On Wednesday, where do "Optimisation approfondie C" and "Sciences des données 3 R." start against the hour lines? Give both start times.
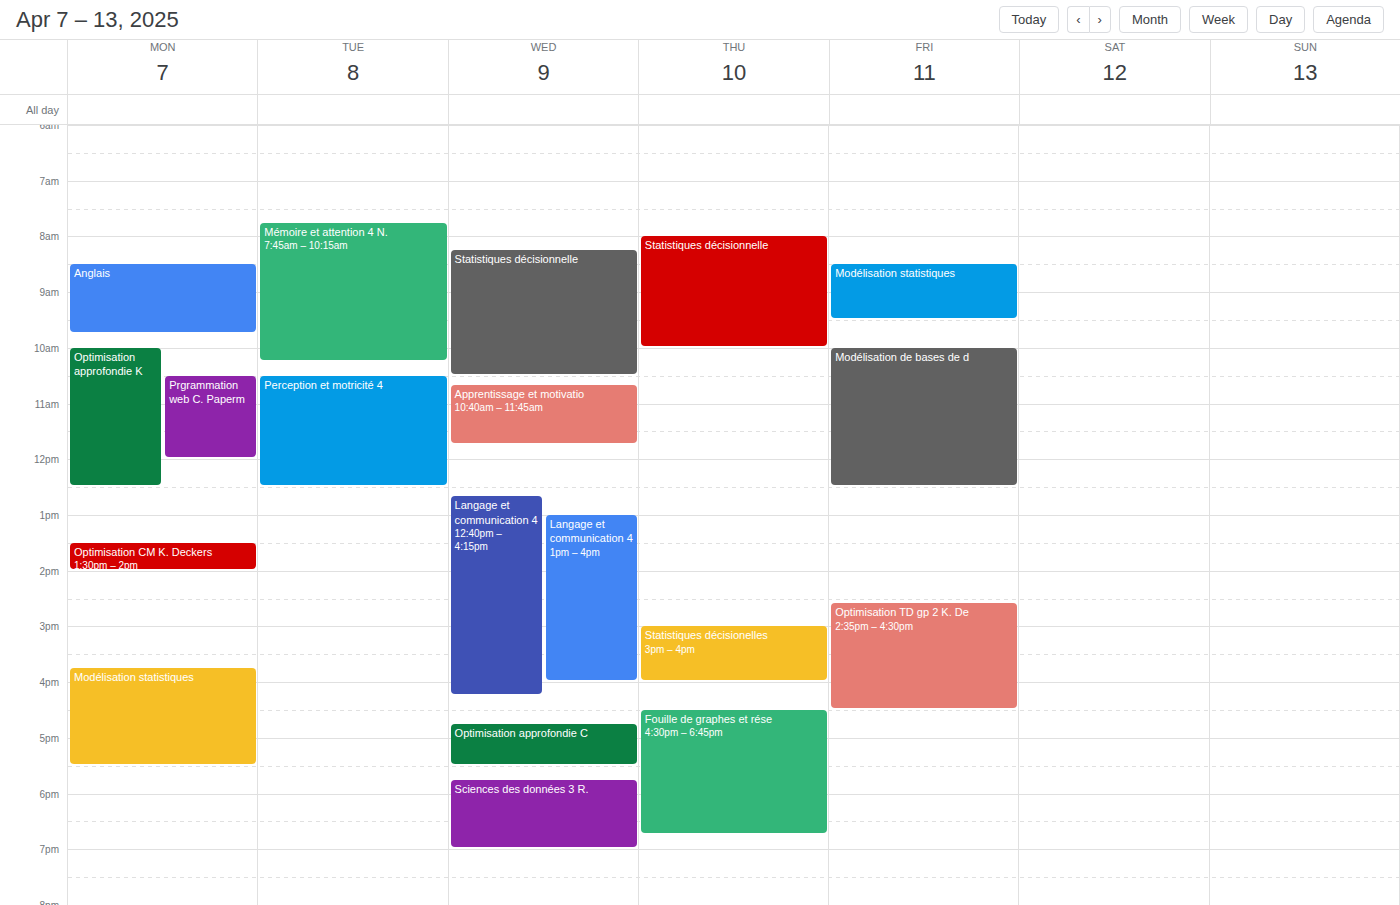
"Optimisation approfondie C": 4:45 PM, neither: three quarters of the way from the 4 PM line to the 5 PM line. "Sciences des données 3 R.": 5:45 PM, neither: three quarters of the way from the 5 PM line to the 6 PM line.